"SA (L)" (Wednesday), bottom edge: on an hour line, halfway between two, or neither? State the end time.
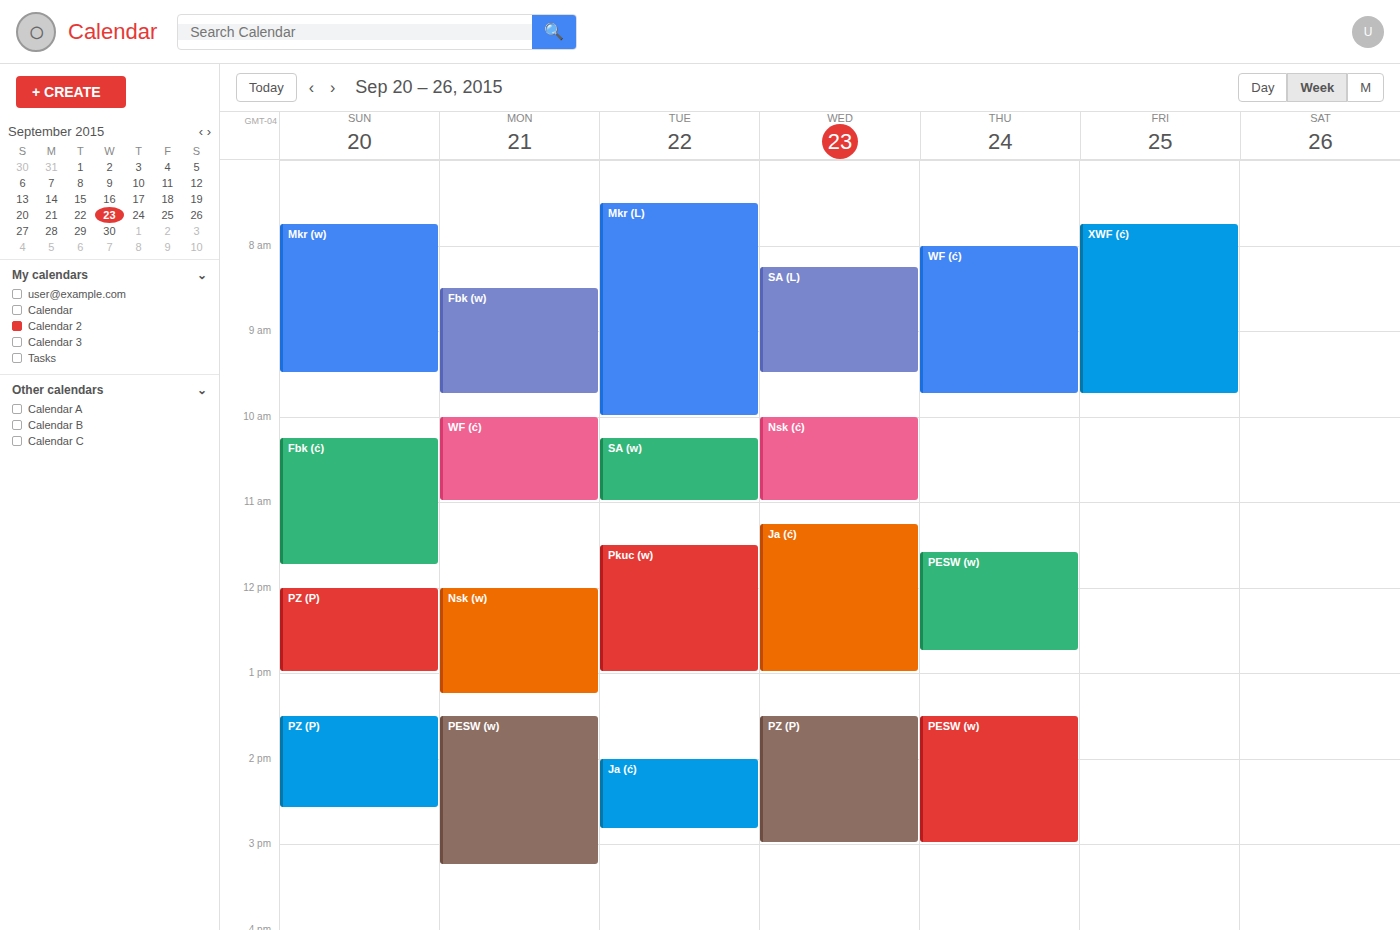
9:30 AM -- halfway between the 9 AM and 10 AM lines.